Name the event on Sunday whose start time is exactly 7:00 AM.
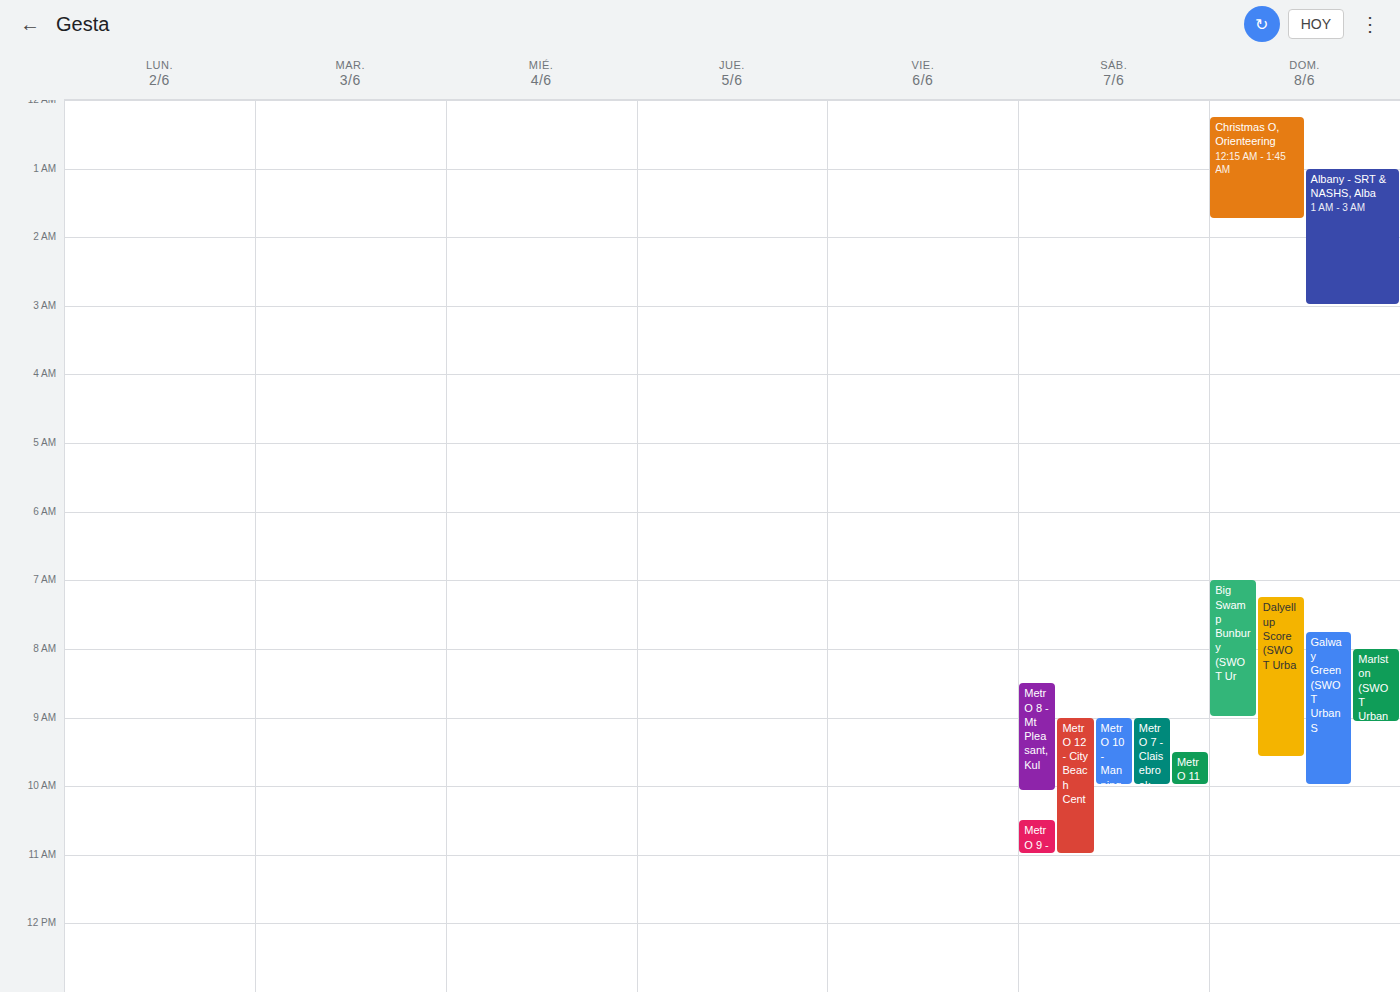
"Big Swamp Bunbury (SWOT Ur"